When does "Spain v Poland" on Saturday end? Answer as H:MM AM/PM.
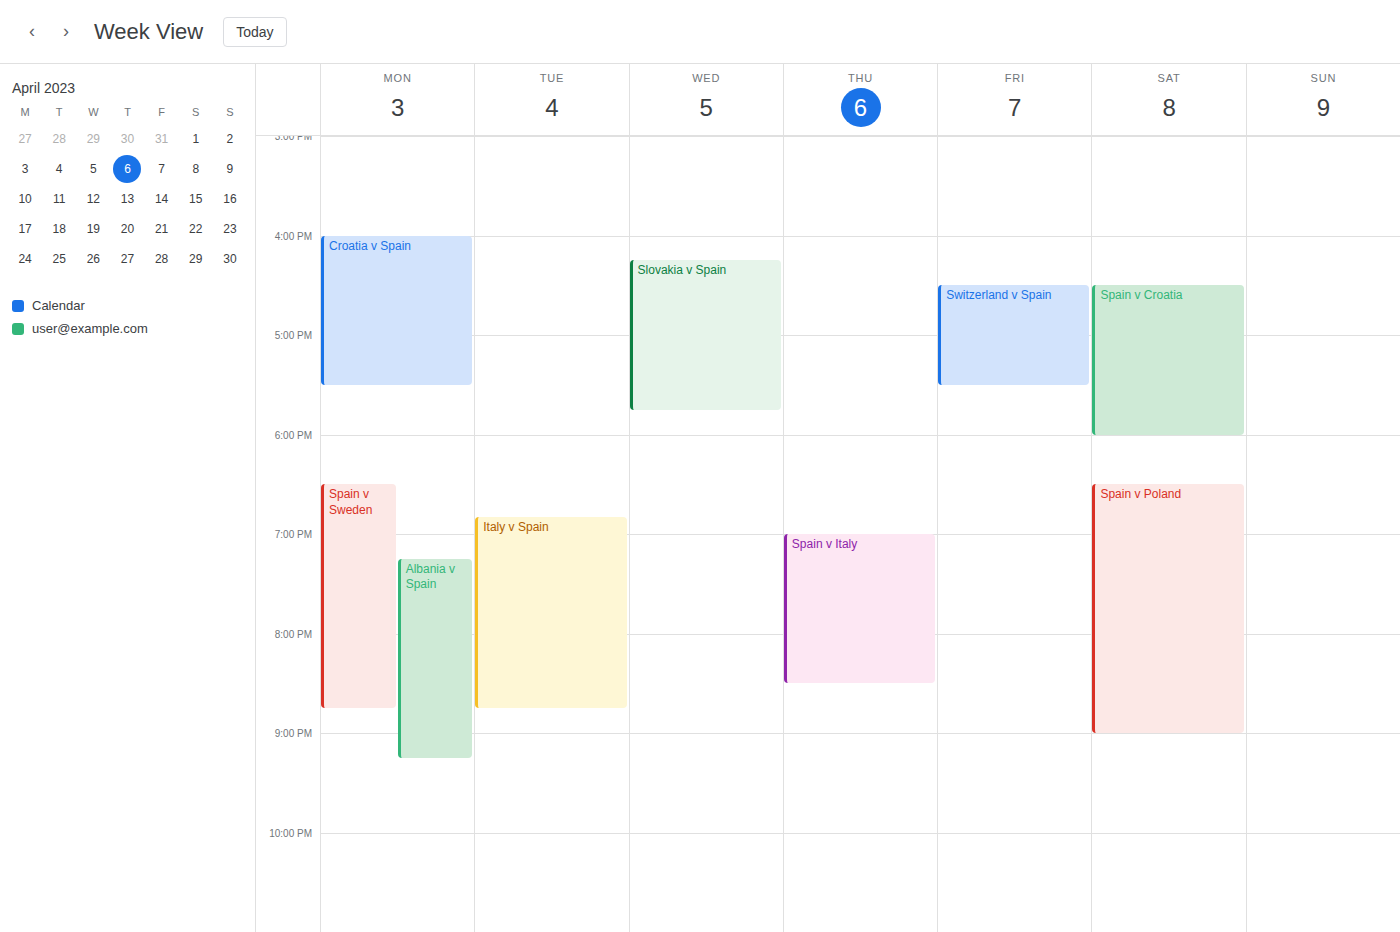
9:00 PM